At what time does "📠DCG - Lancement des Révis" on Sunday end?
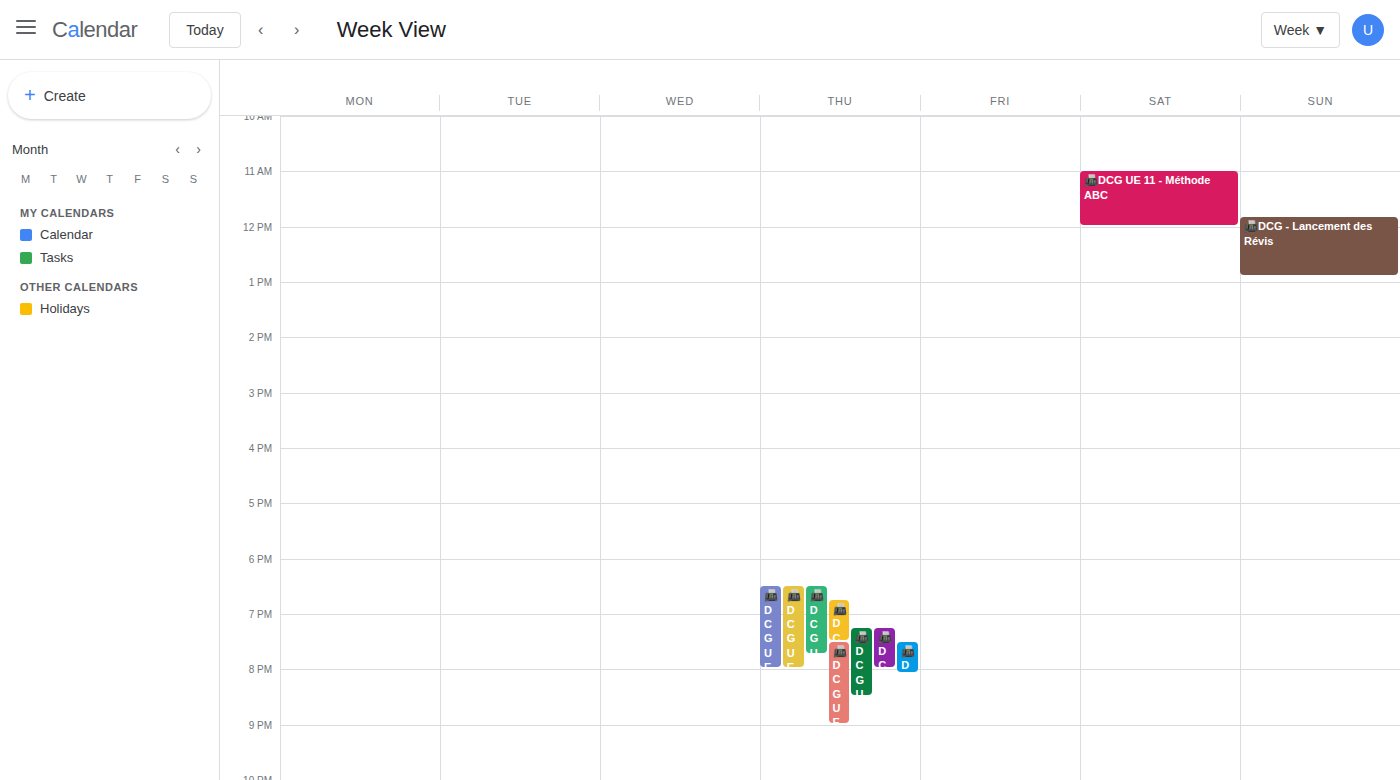
12:55 PM